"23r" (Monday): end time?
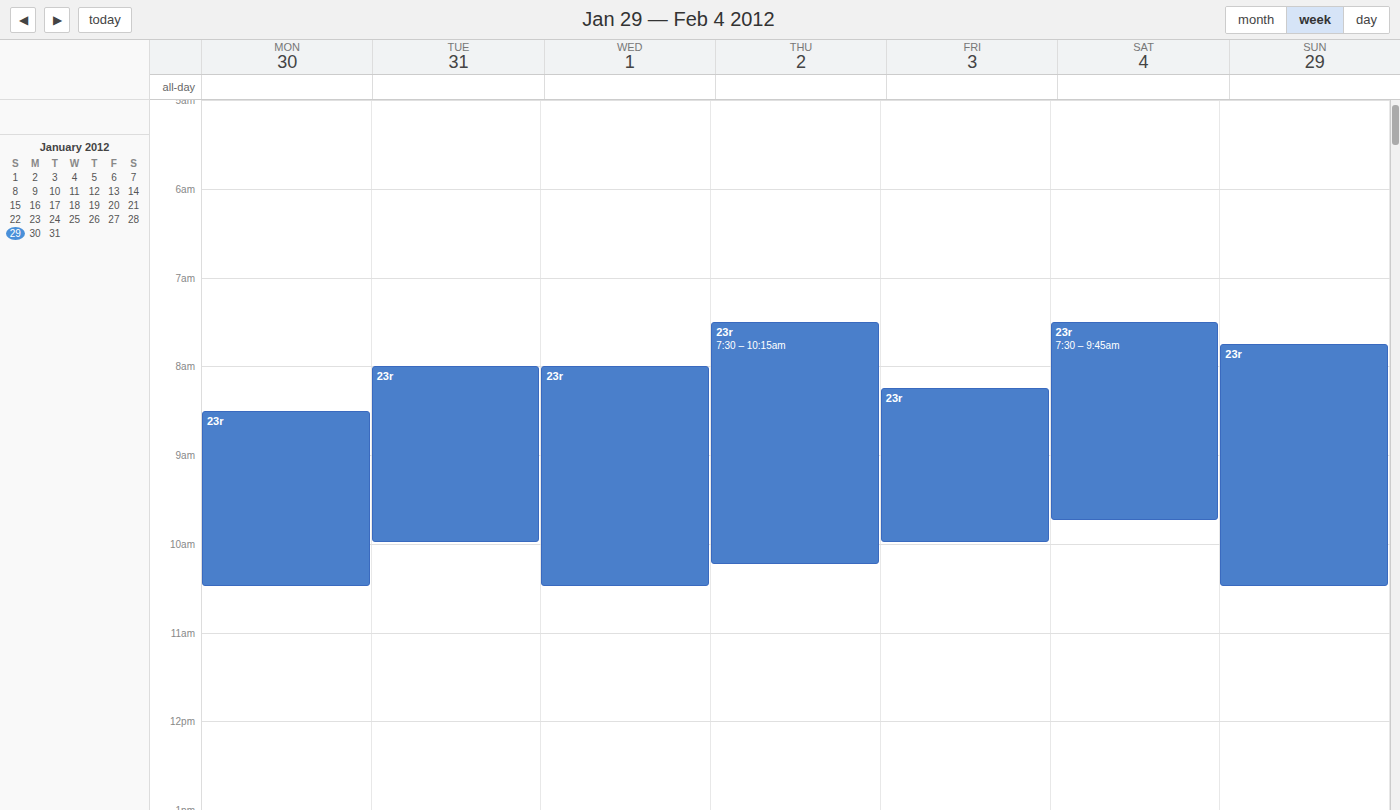
10:30 AM